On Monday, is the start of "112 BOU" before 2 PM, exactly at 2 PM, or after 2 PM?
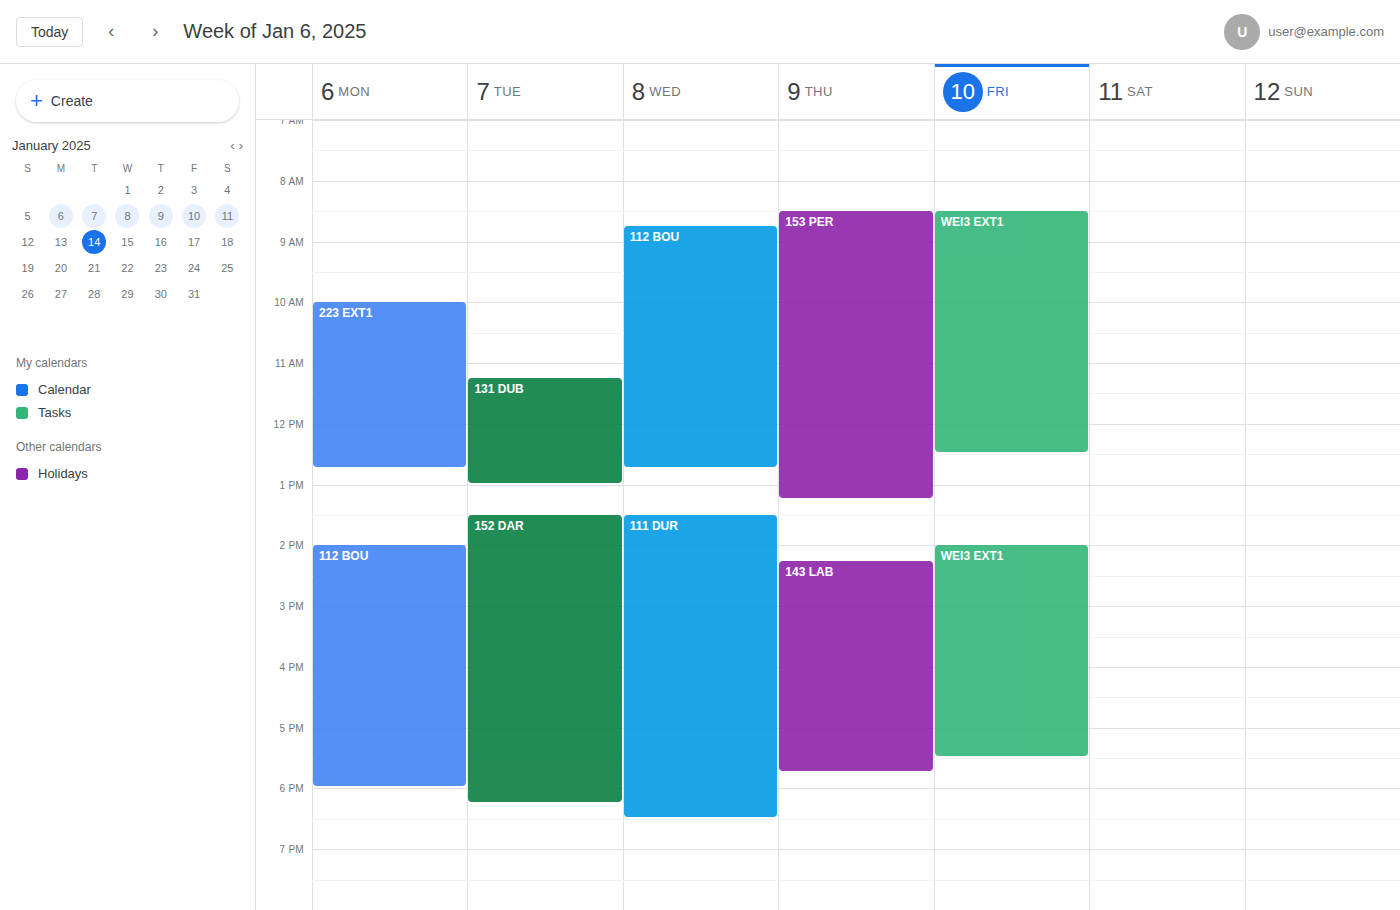
2:00 PM -- exactly at 2 PM, on the 2 PM line.